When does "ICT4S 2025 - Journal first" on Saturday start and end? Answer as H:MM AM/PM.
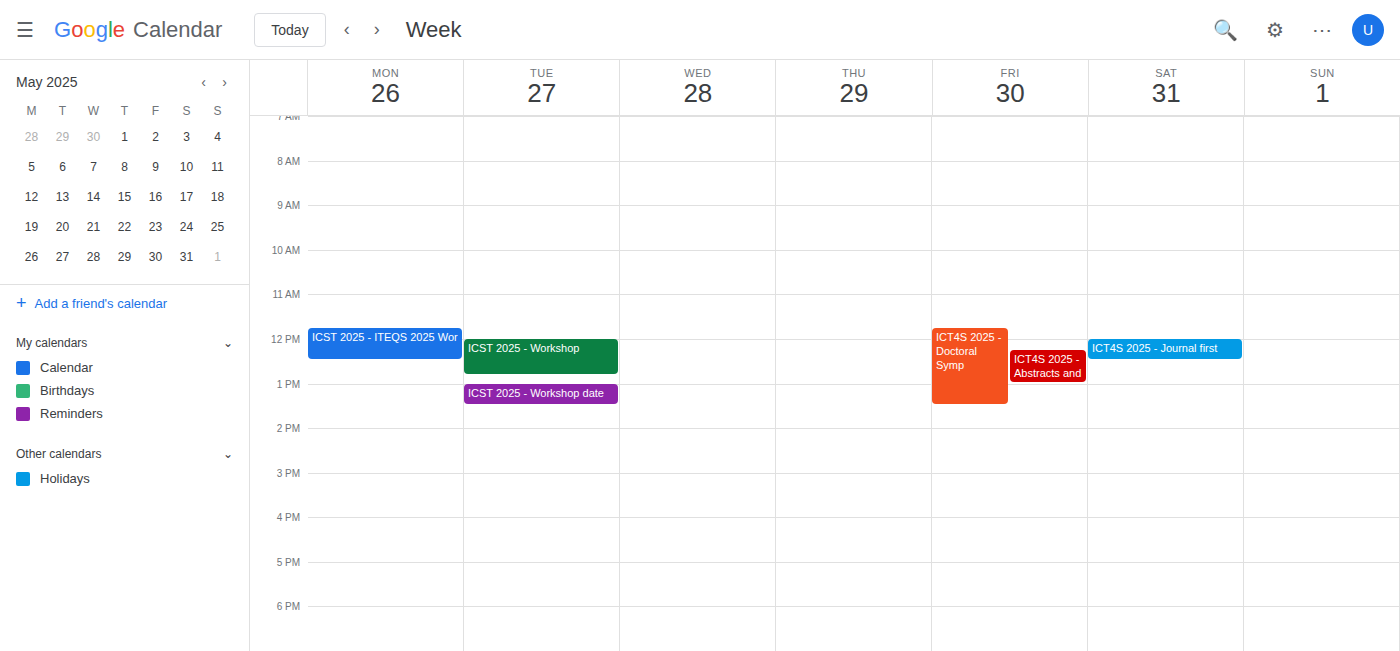
12:00 PM to 12:30 PM